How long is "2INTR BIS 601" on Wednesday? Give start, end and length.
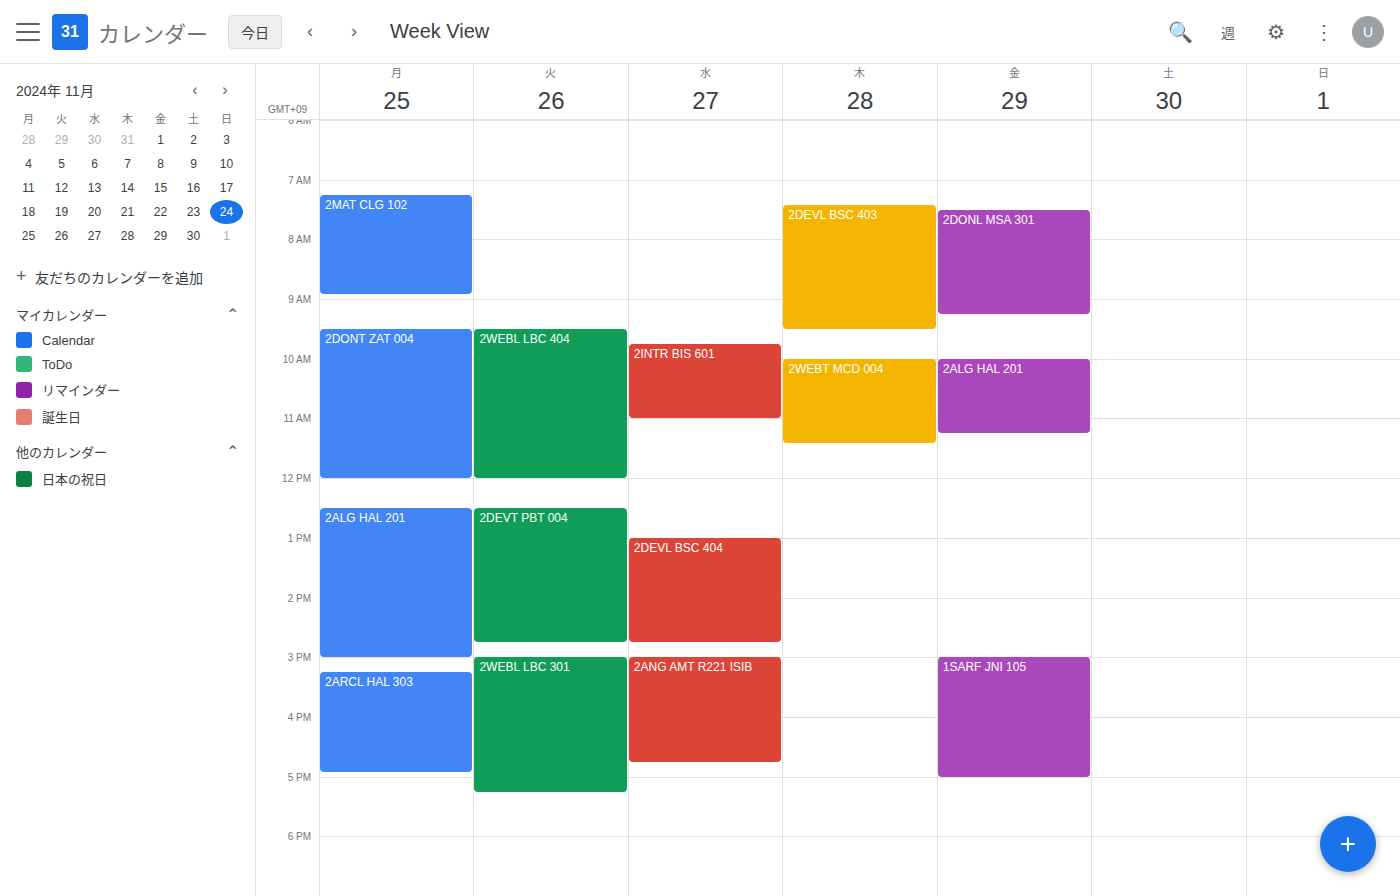
9:45 AM to 11:00 AM, 1 hour 15 minutes